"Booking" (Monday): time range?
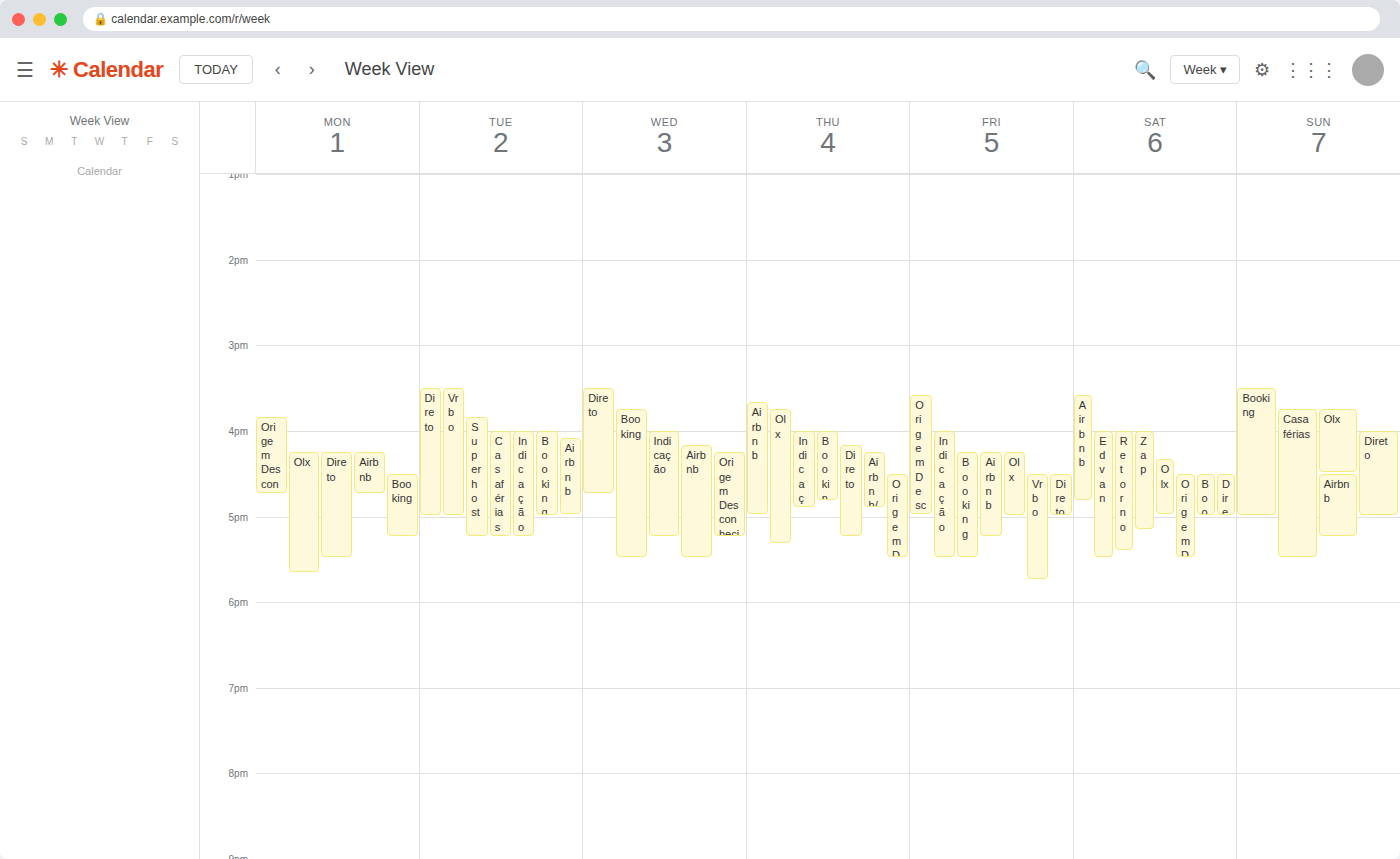
4:30 PM to 5:15 PM